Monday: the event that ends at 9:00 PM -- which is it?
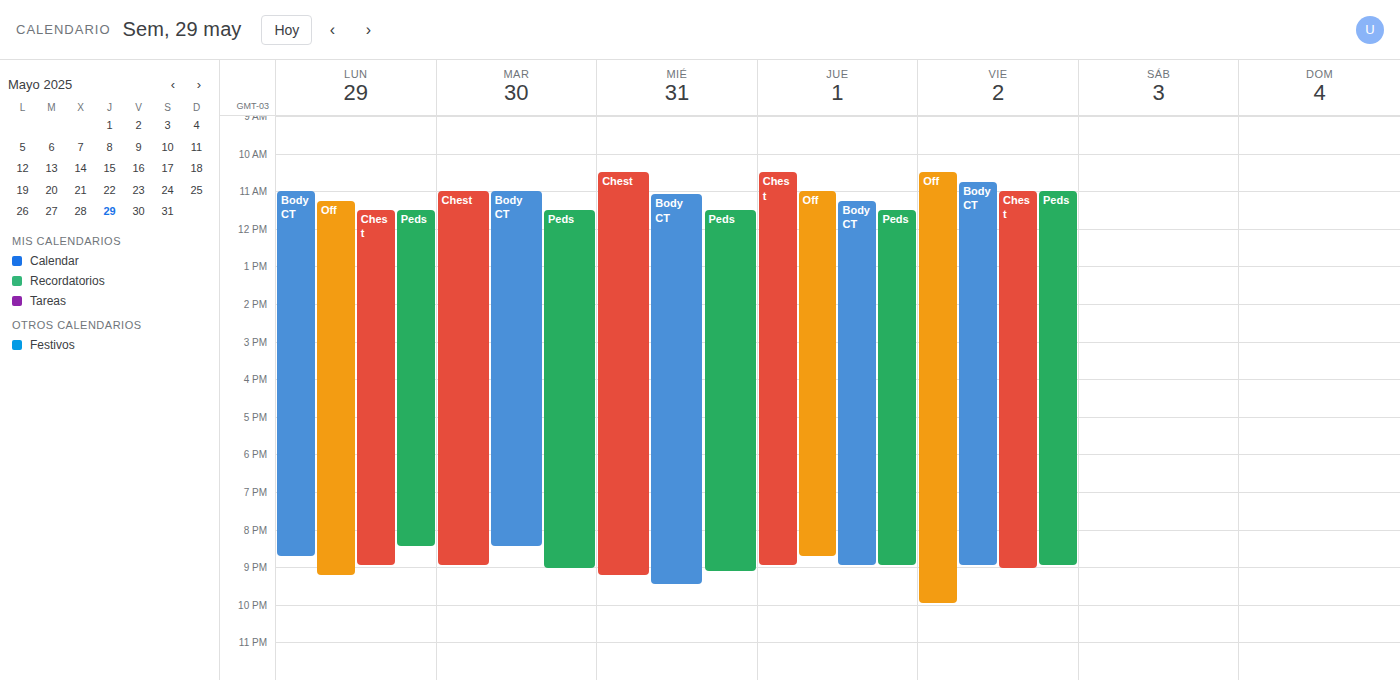
"Chest"